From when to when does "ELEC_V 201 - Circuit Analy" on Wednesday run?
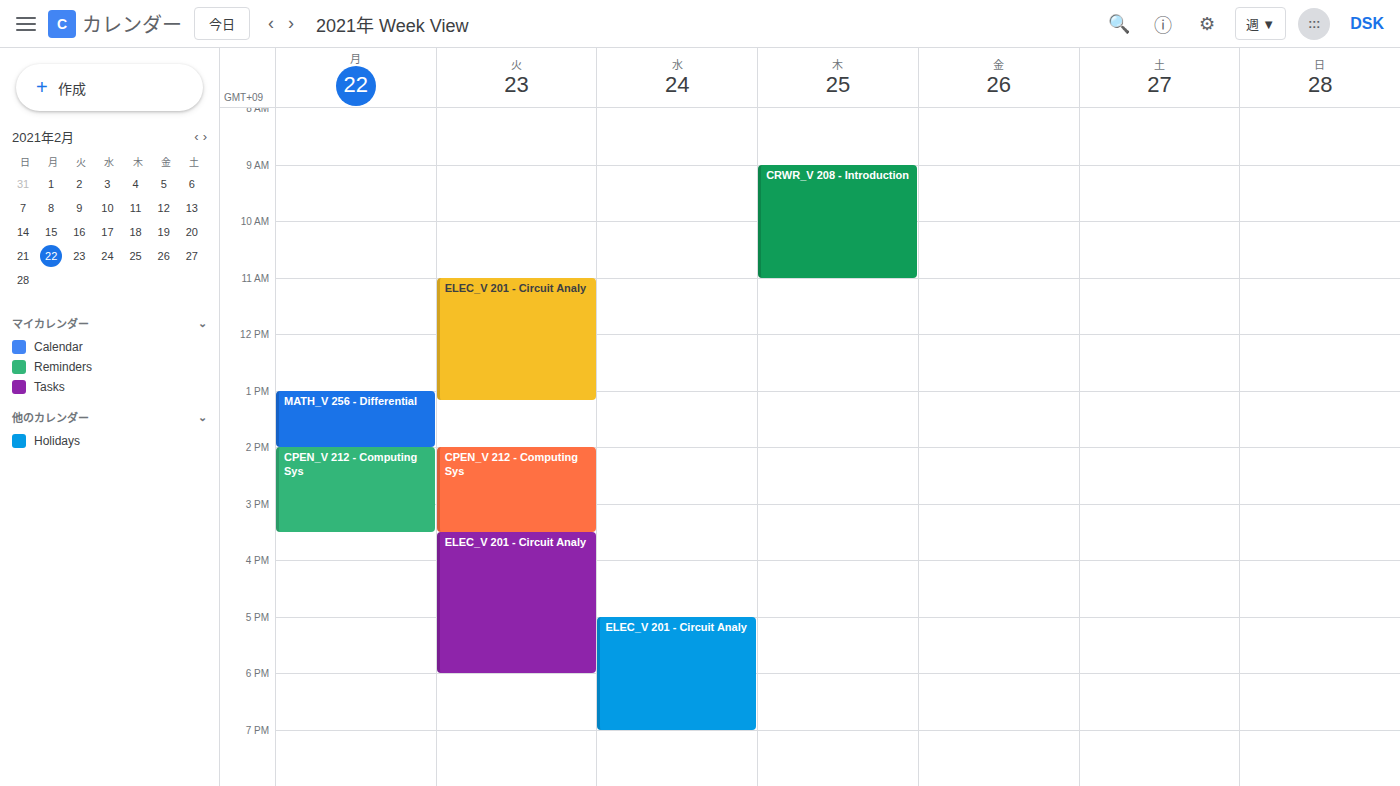
5:00 PM to 7:00 PM